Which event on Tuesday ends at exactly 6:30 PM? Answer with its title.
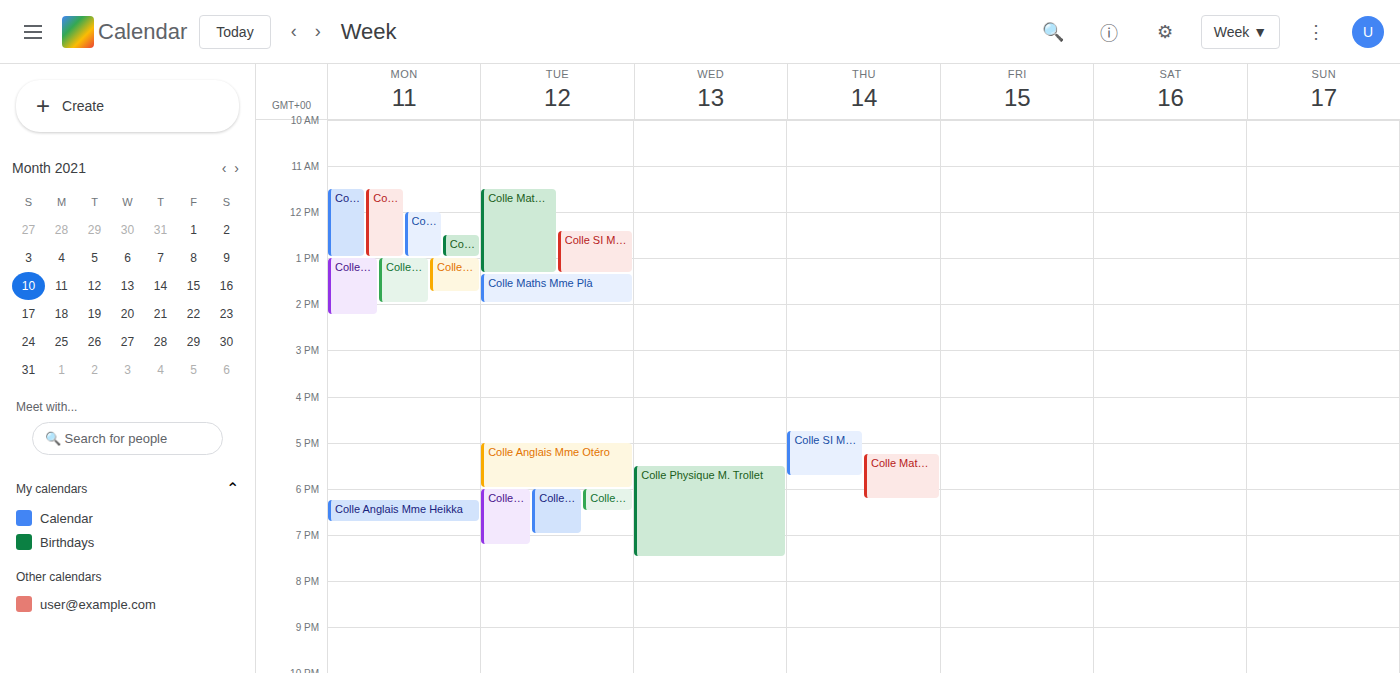
"Colle Maths M. Raymond"